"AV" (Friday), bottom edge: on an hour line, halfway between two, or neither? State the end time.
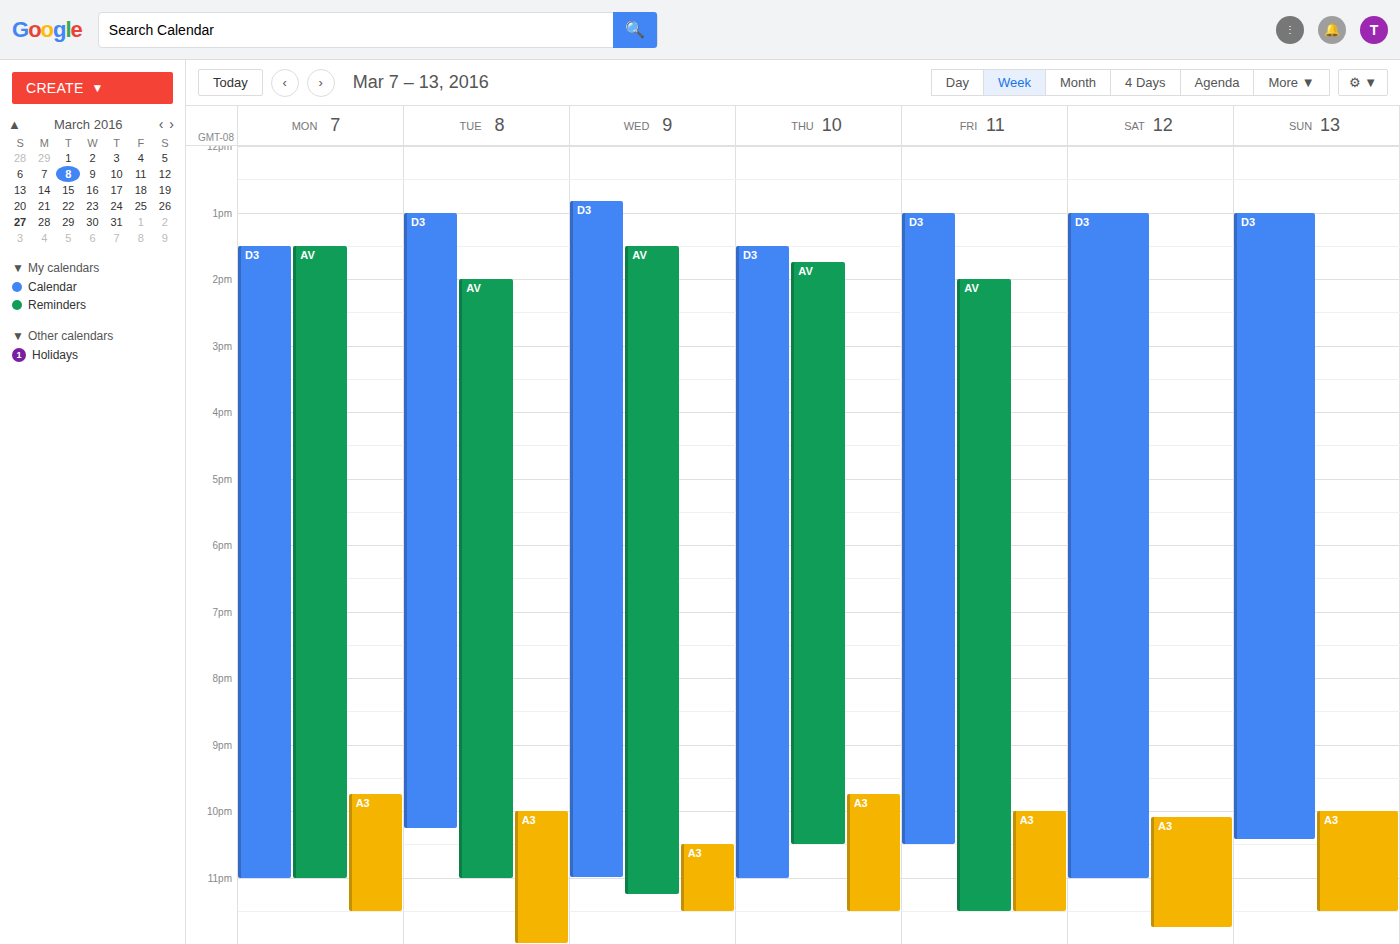
11:30 PM -- halfway between the 11 PM and 12 AM lines.